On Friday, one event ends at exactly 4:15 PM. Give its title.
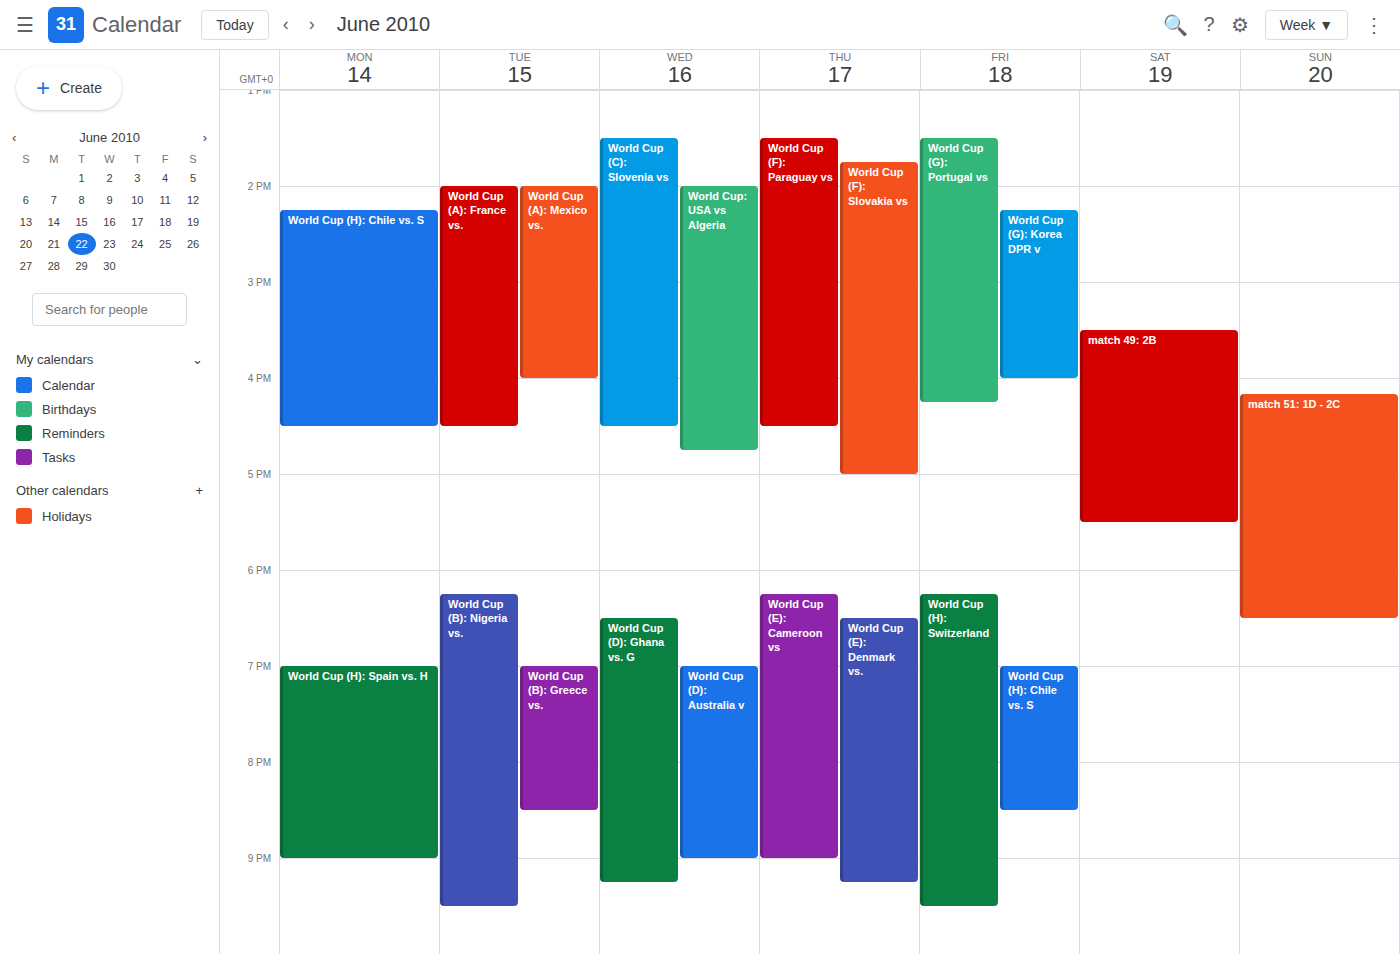
"World Cup (G): Portugal vs"